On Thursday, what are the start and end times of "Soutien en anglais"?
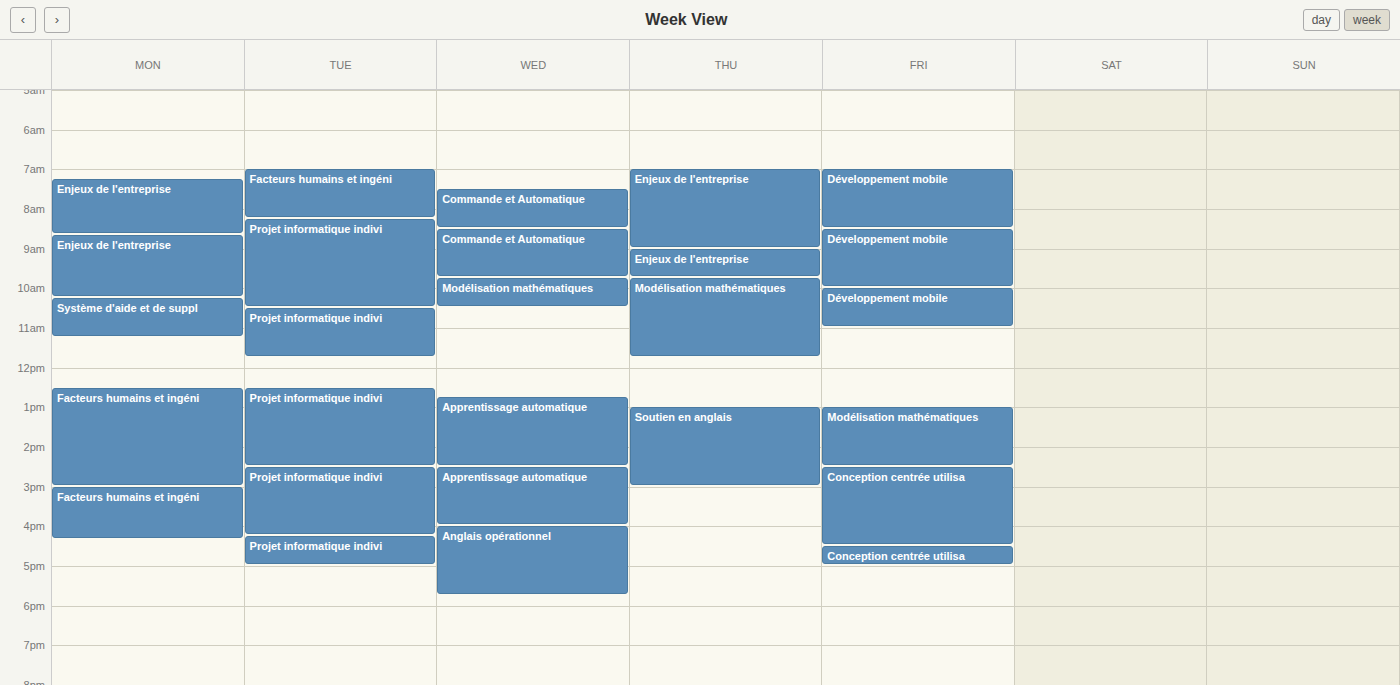
1:00 PM to 3:00 PM